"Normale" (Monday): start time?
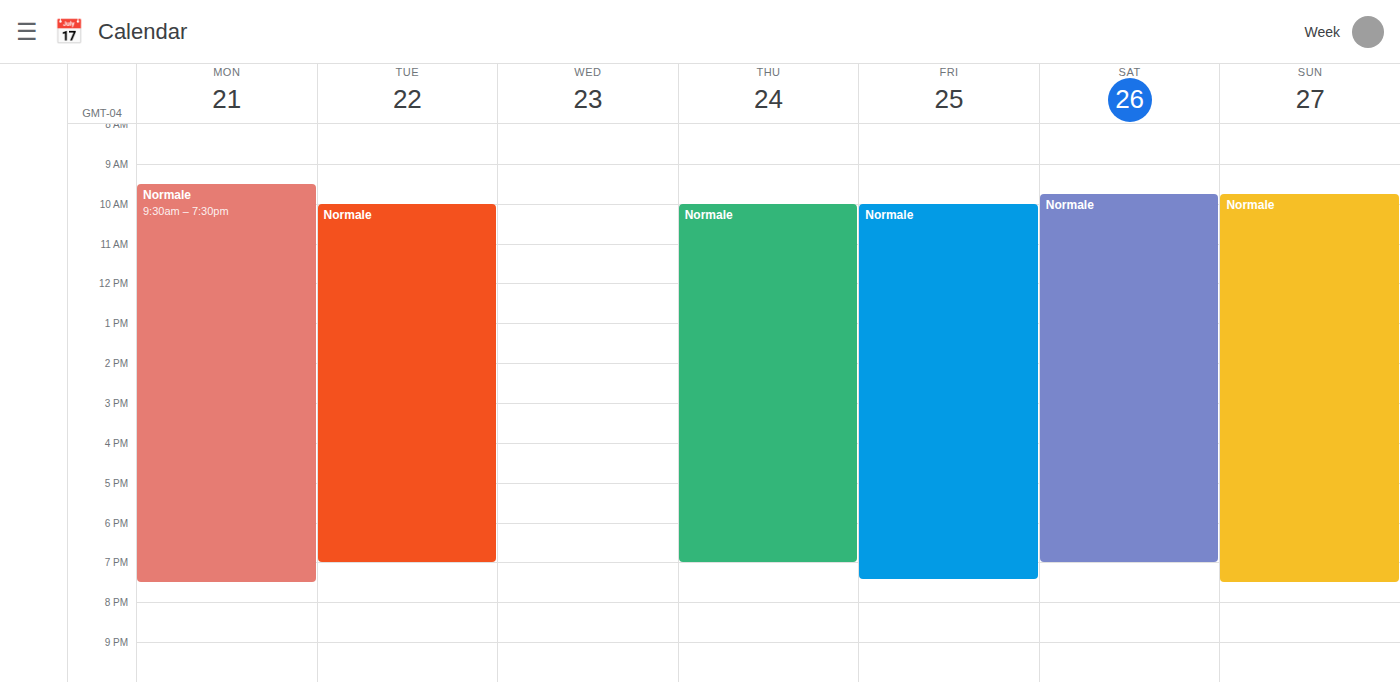
9:30 AM